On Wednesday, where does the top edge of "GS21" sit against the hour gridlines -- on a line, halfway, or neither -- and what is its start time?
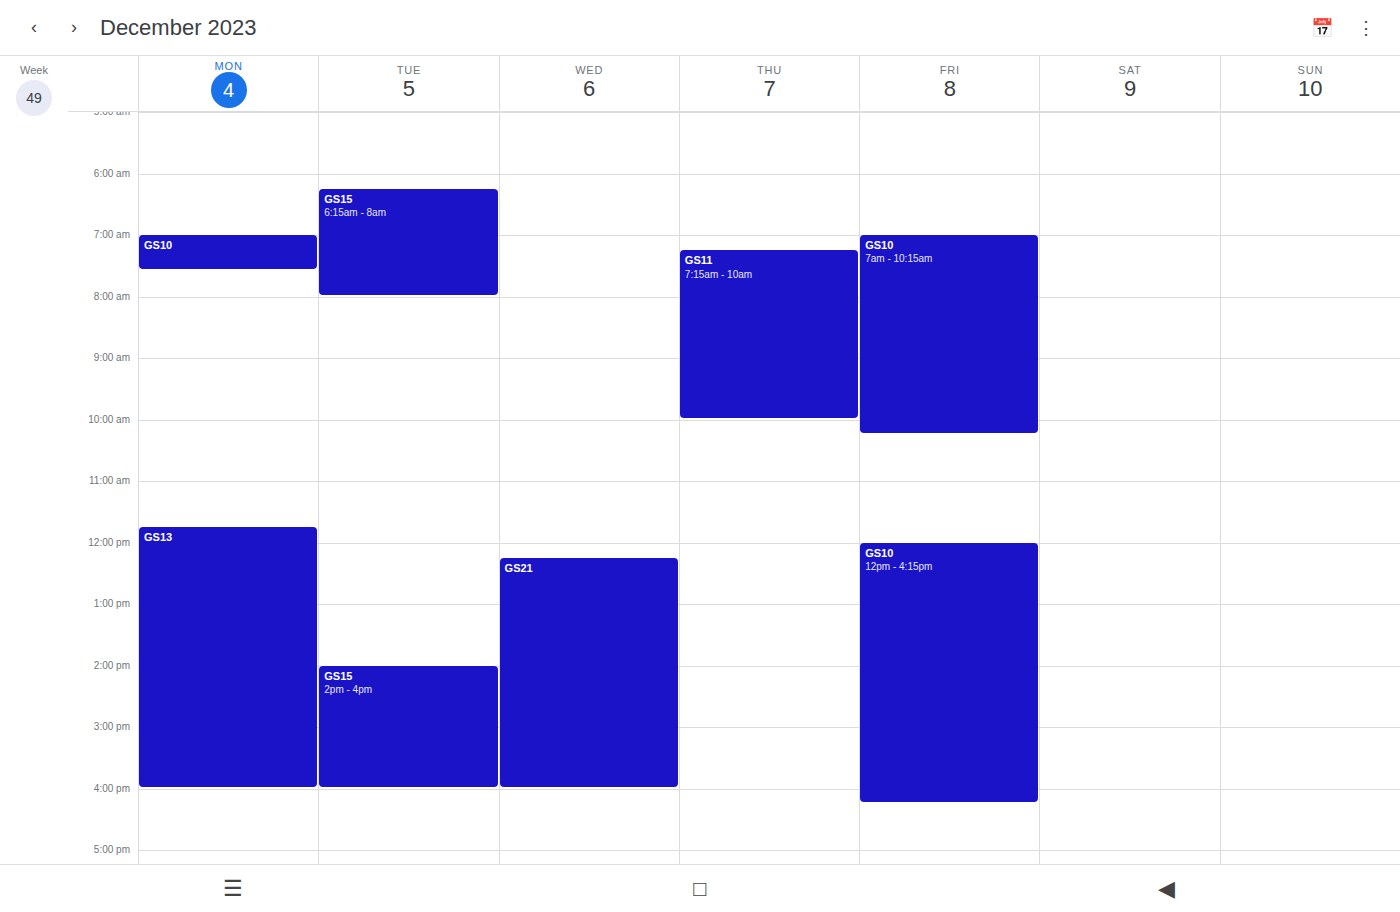
12:15 PM -- neither: a quarter of the way from the 12 PM line to the 1 PM line.